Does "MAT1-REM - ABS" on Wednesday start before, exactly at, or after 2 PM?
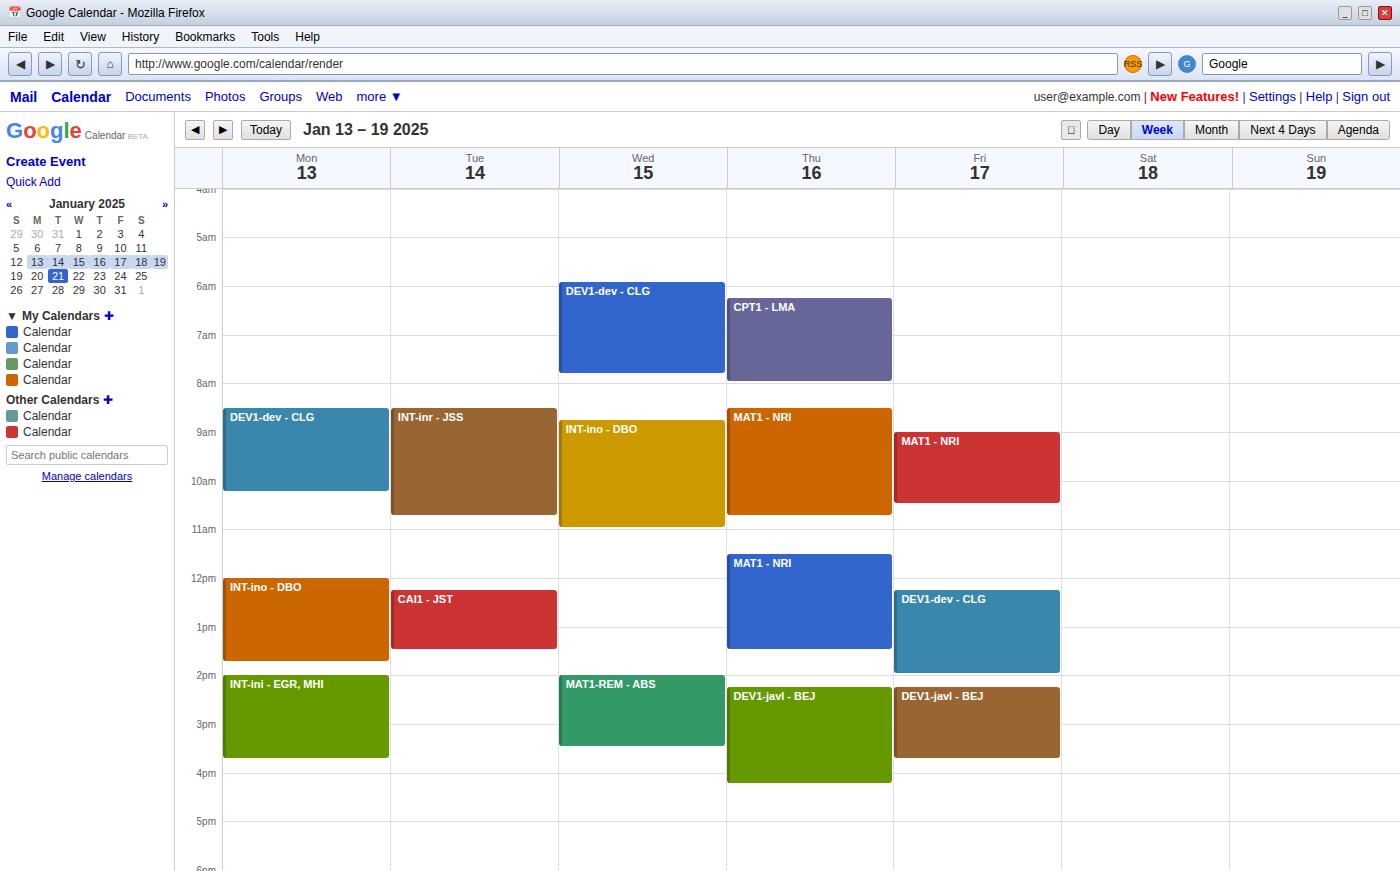
2:00 PM -- exactly at 2 PM, on the 2 PM line.